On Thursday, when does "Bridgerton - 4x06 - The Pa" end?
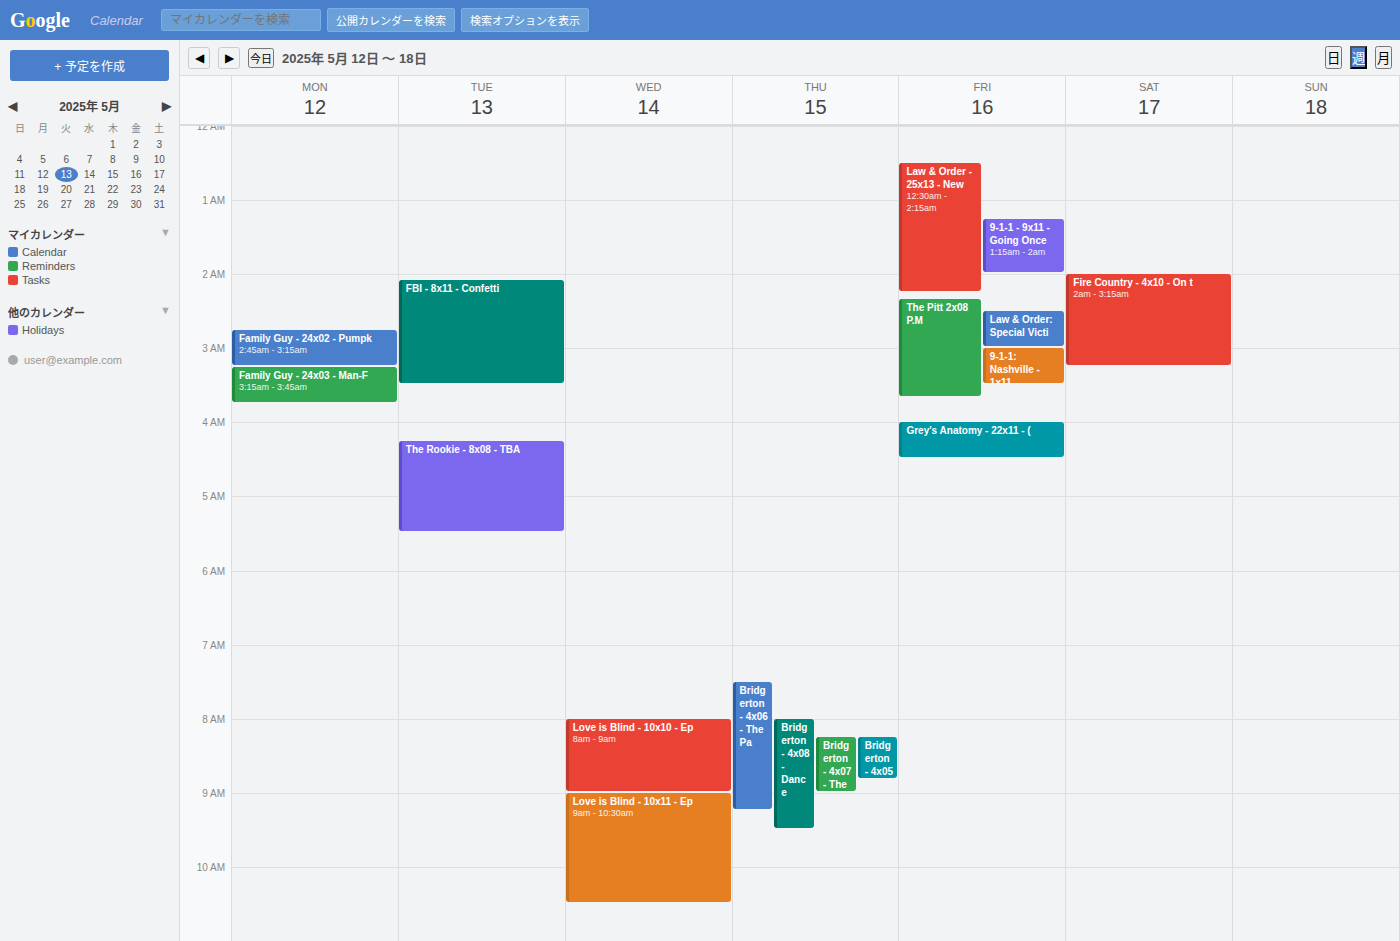
9:15 AM